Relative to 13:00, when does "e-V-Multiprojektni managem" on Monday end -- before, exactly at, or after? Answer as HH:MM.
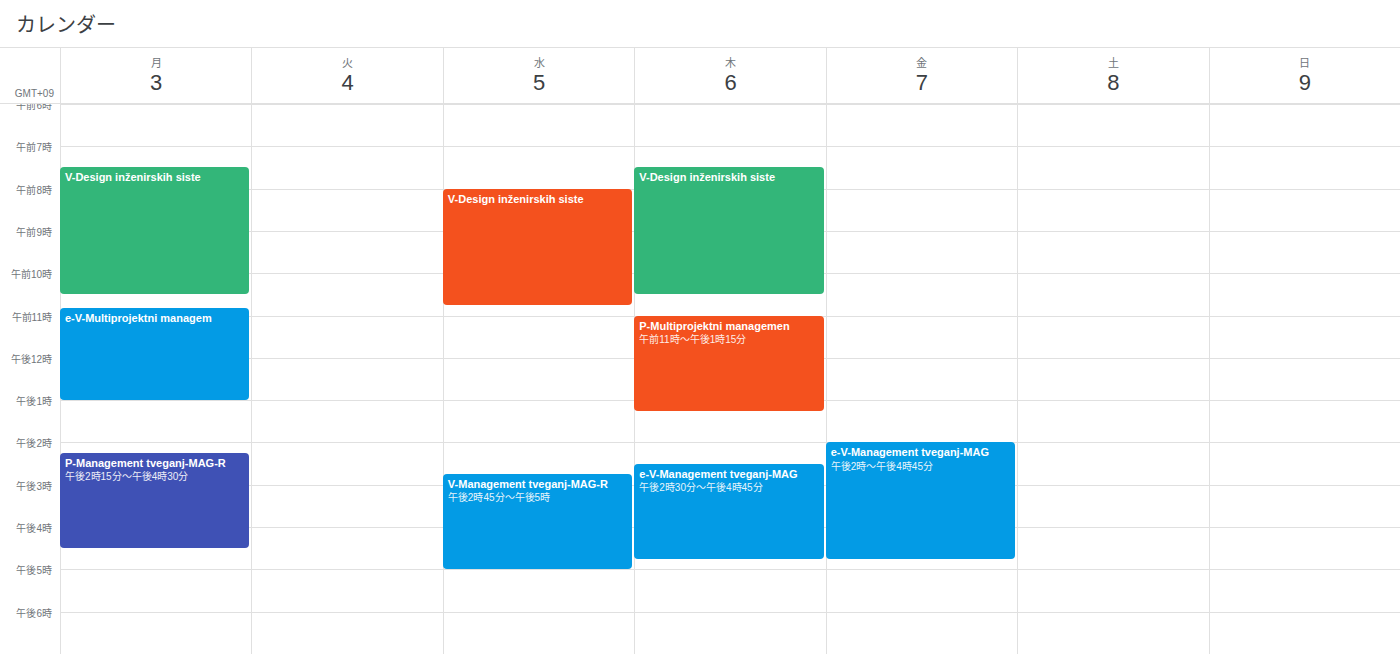
13:00 -- exactly at 13:00, on the 13:00 line.